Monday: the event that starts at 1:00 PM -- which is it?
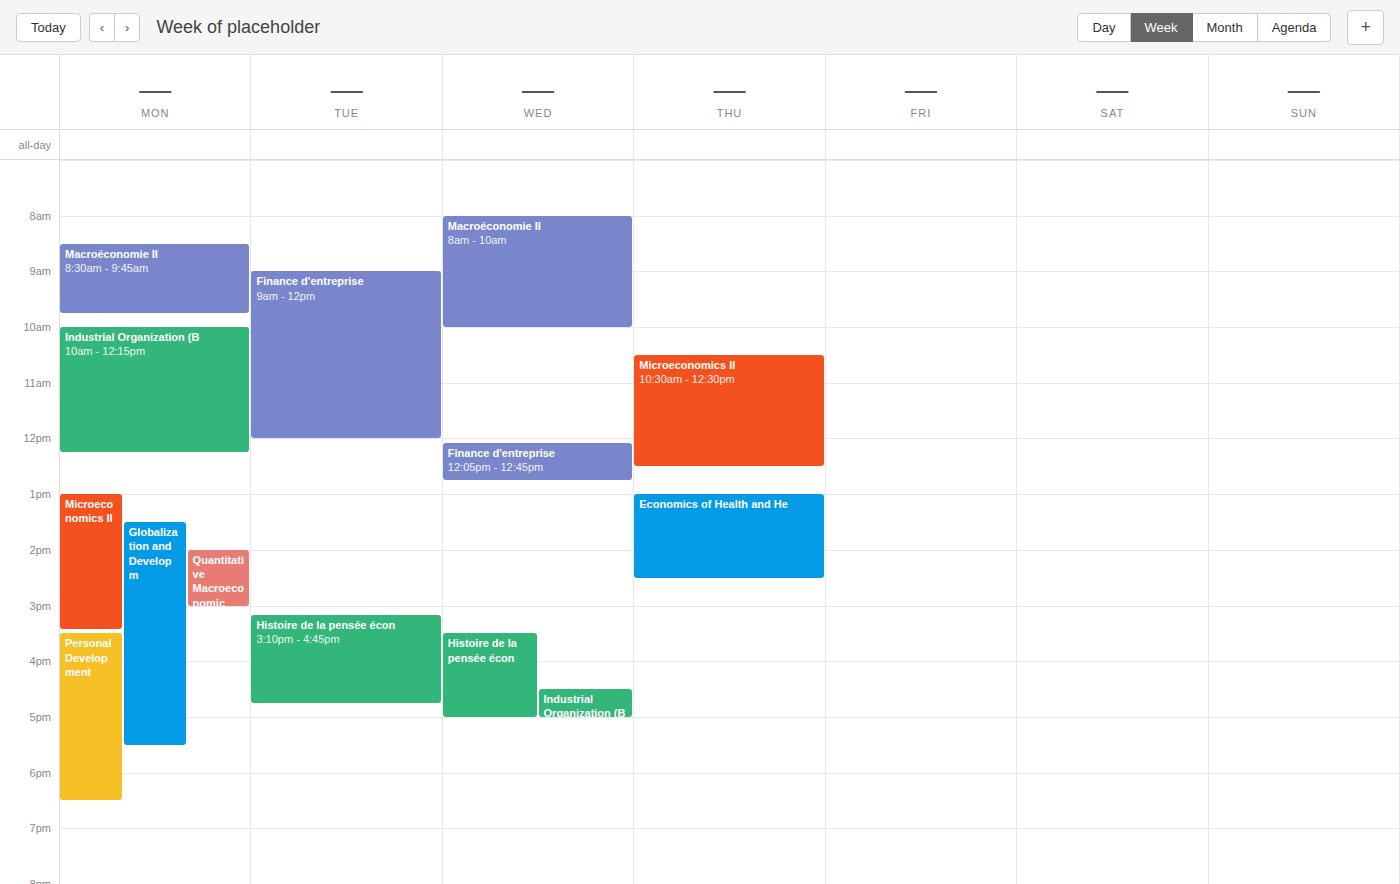
"Microeconomics II"